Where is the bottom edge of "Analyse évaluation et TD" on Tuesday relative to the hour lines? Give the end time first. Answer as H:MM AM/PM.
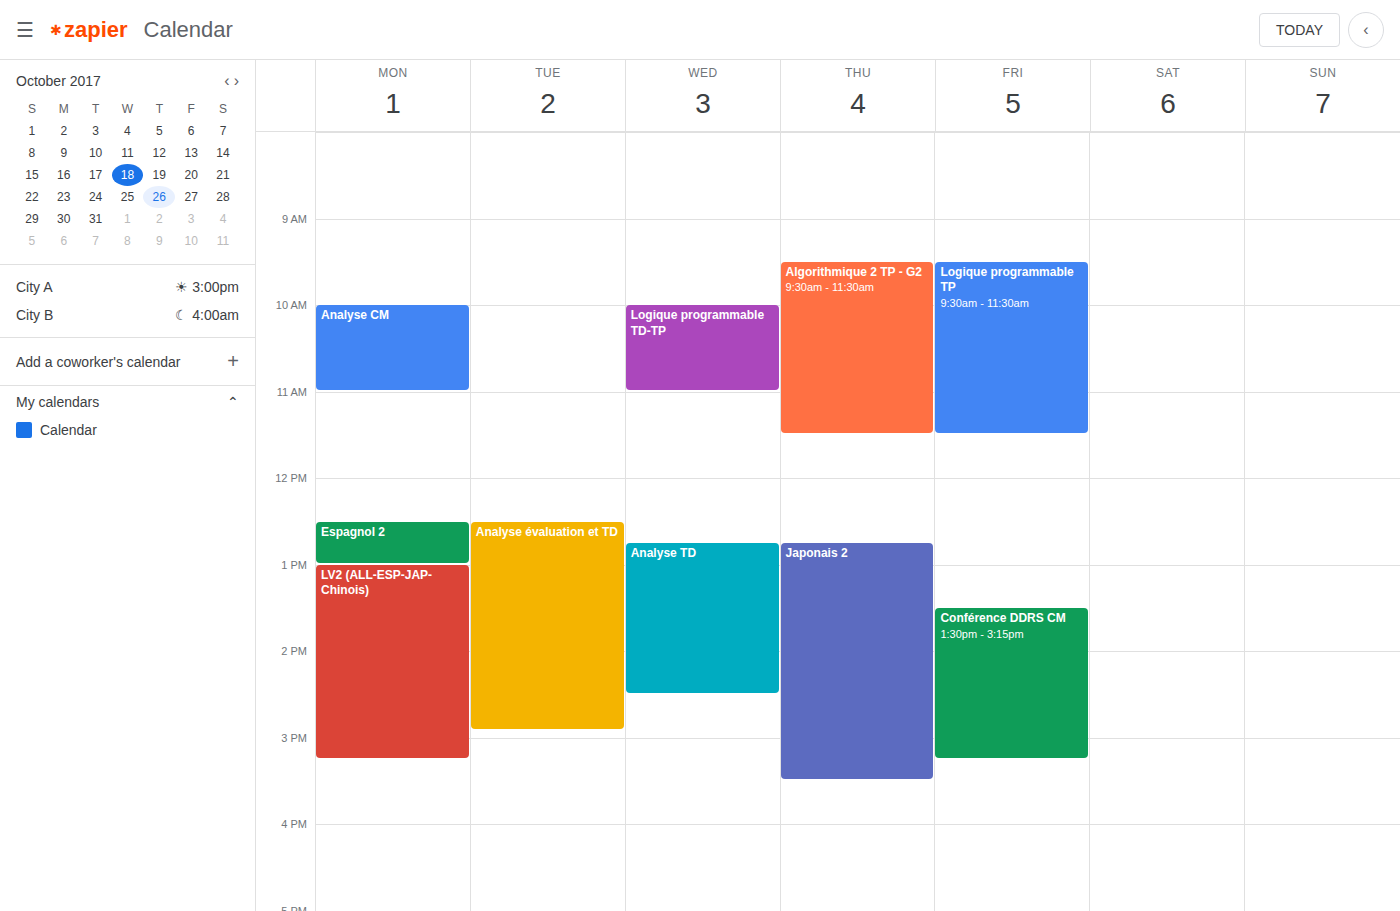
2:55 PM -- neither: 55 minutes below the 2 PM line and 5 minutes above the 3 PM line.